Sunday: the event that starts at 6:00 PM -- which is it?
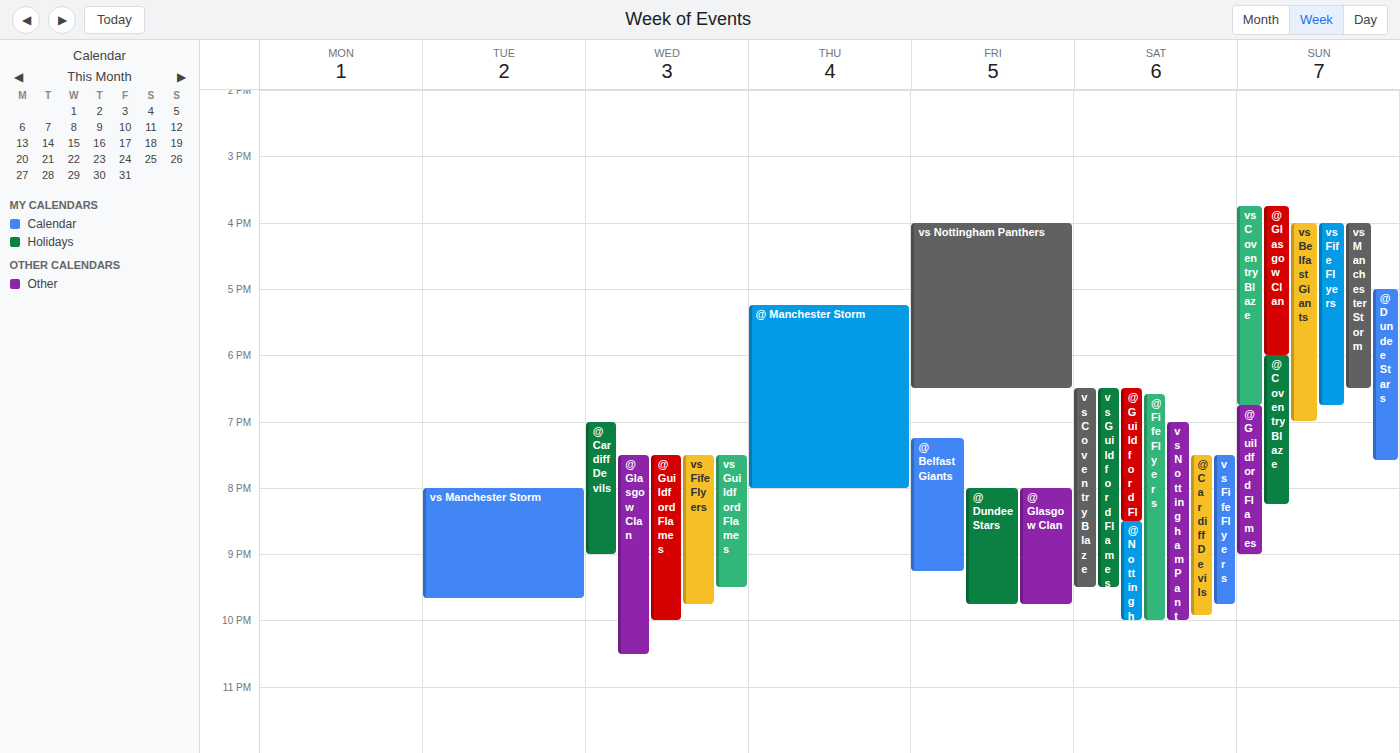
"@ Coventry Blaze"